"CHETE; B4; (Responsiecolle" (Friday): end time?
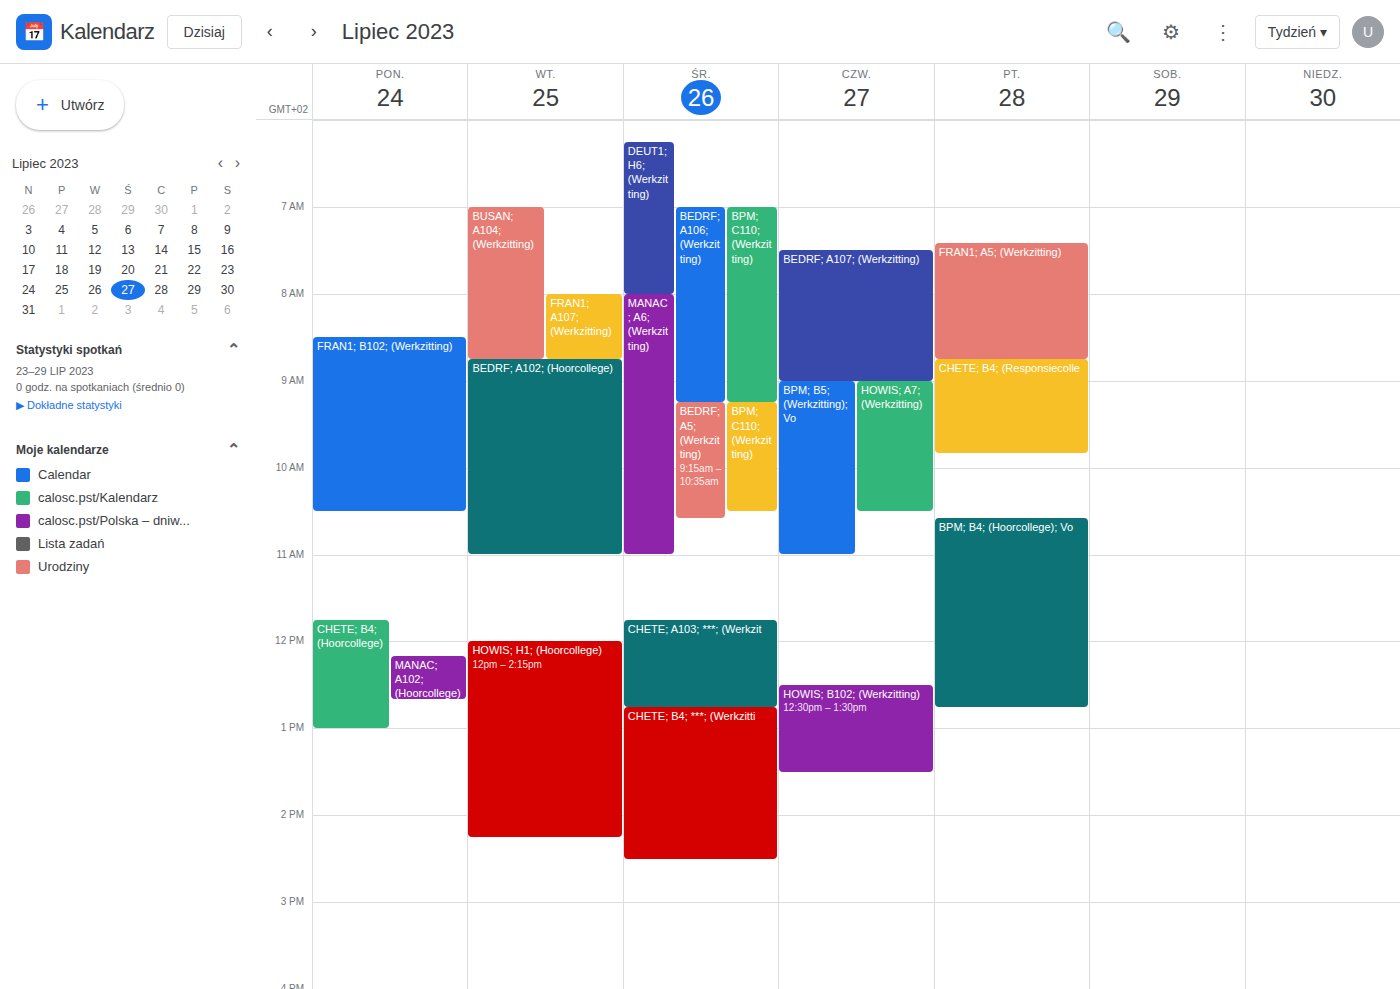
9:50 AM